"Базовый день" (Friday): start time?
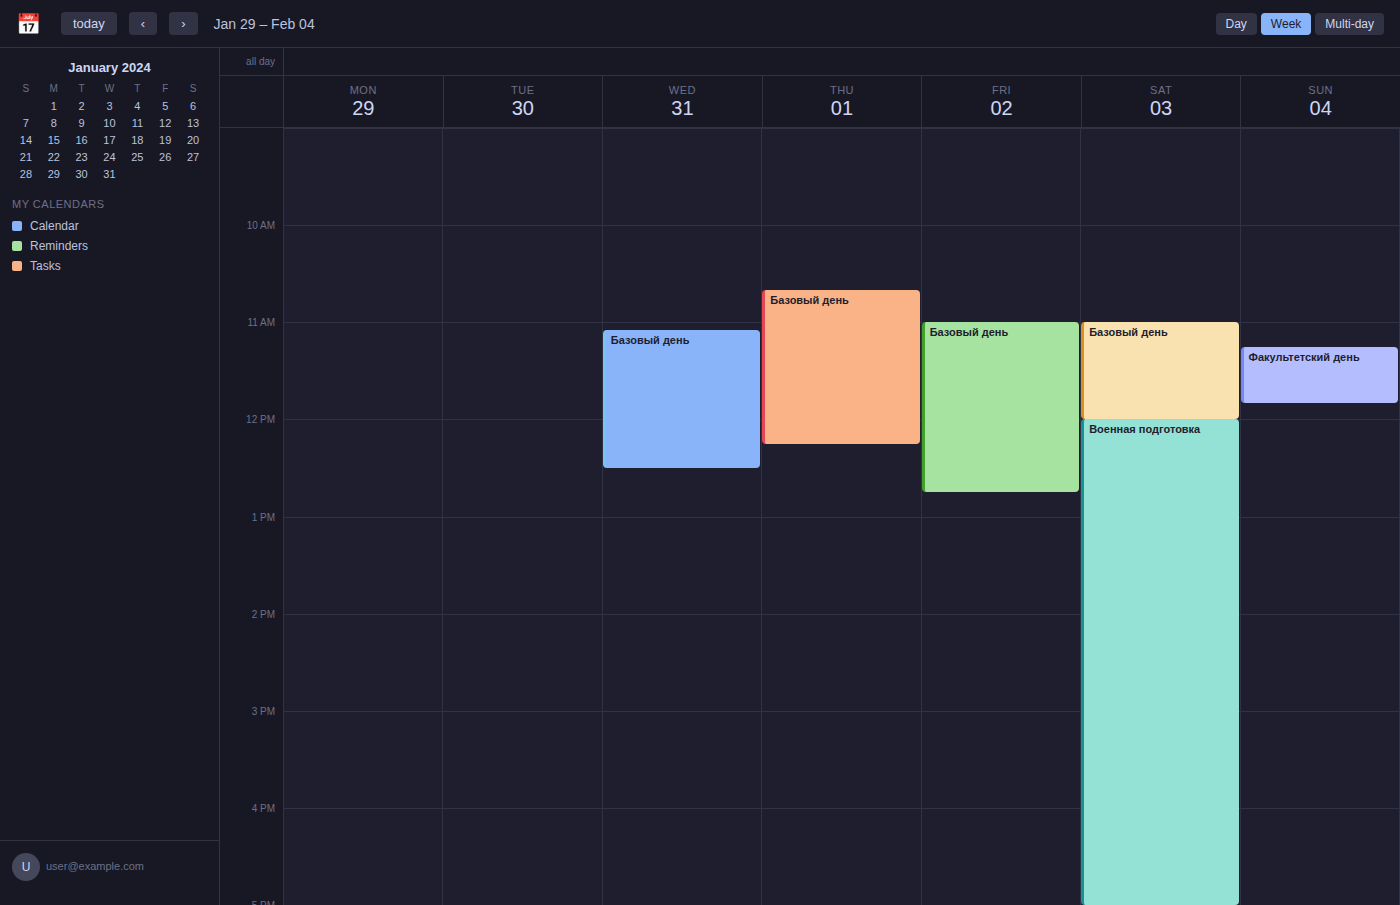
11:00 AM